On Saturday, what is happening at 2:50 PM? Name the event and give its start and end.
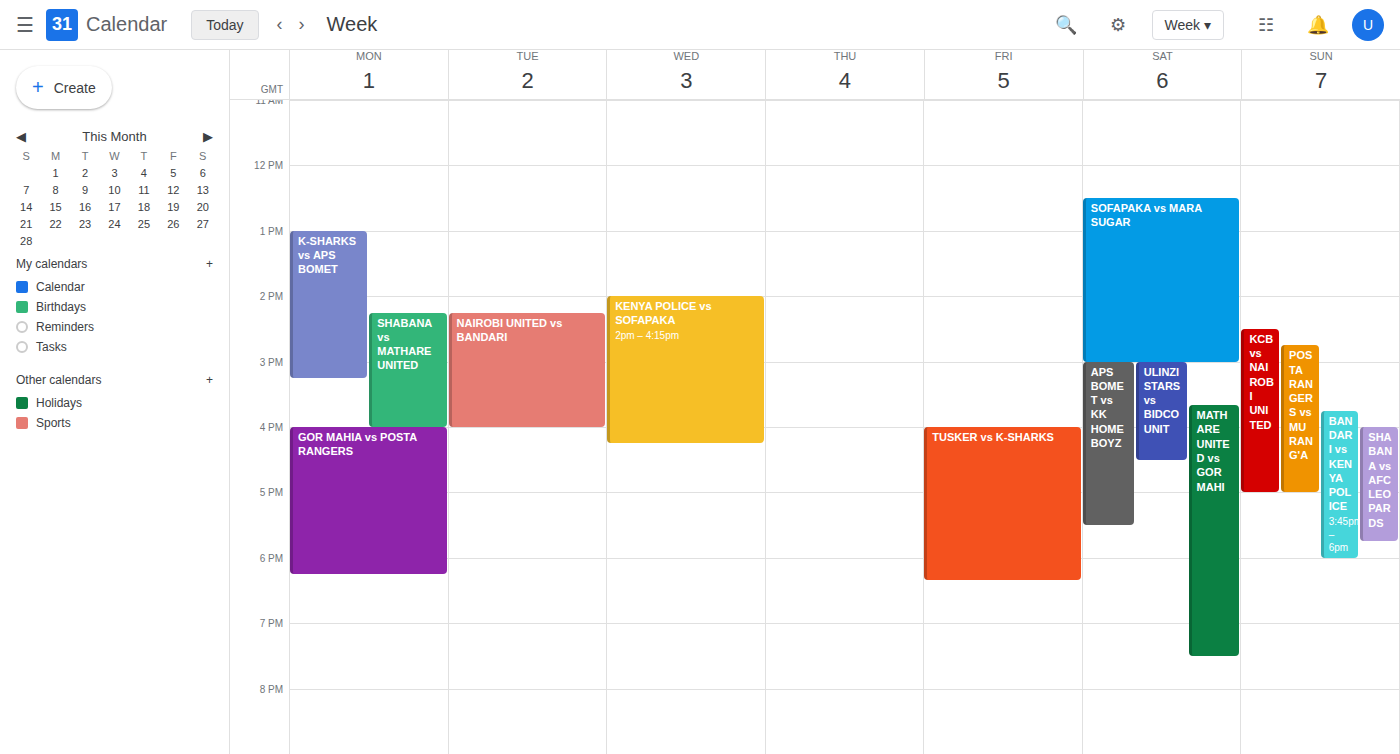
"SOFAPAKA vs MARA SUGAR", 12:30 PM to 3:00 PM